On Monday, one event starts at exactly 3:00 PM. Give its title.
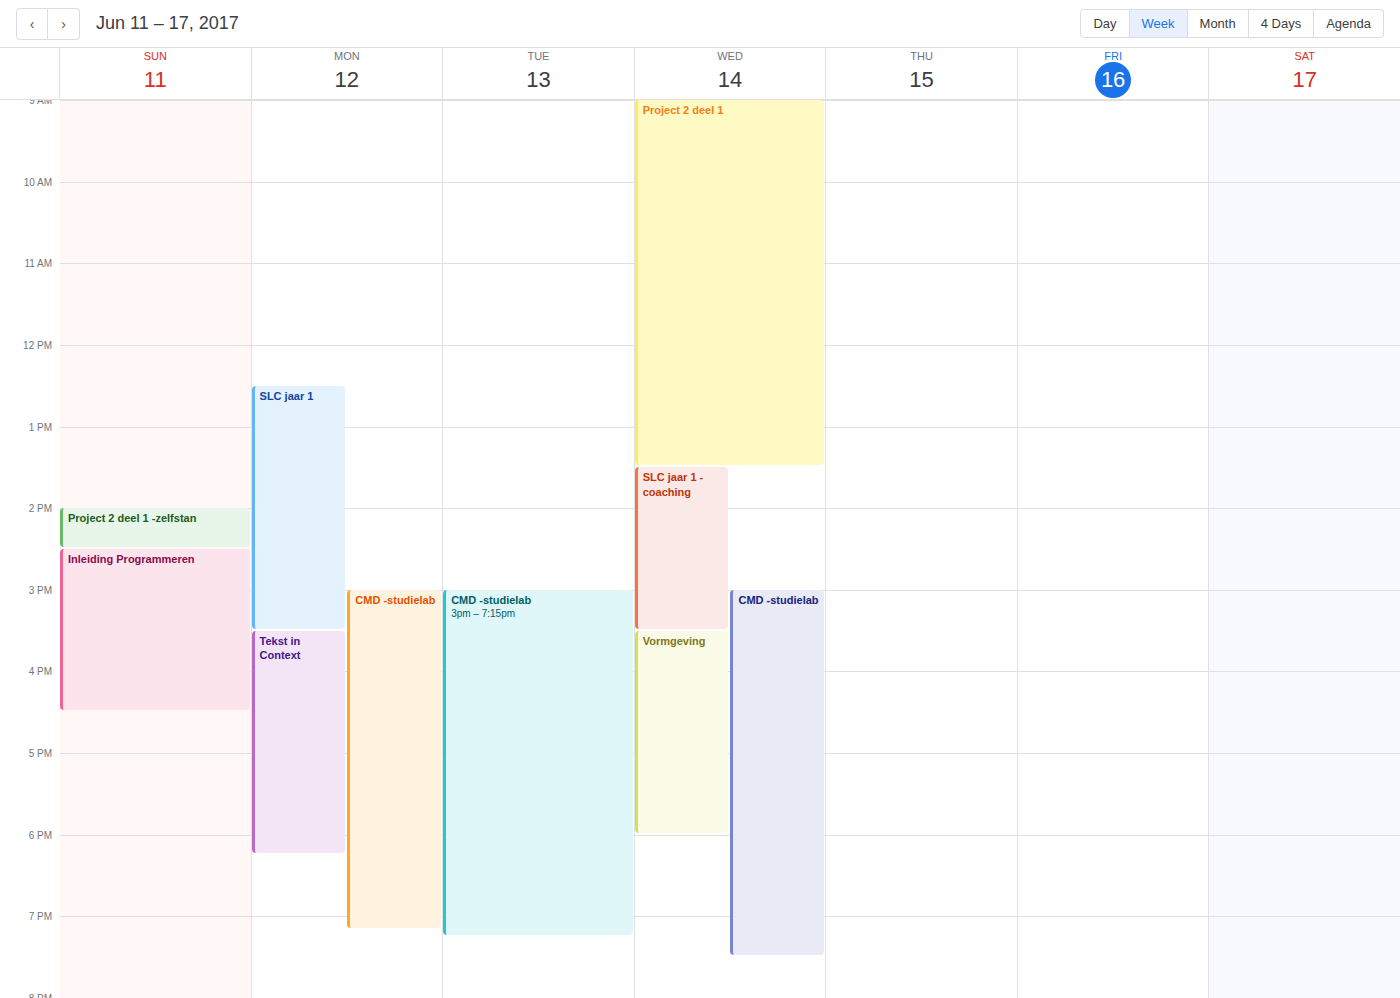
"CMD -studielab"